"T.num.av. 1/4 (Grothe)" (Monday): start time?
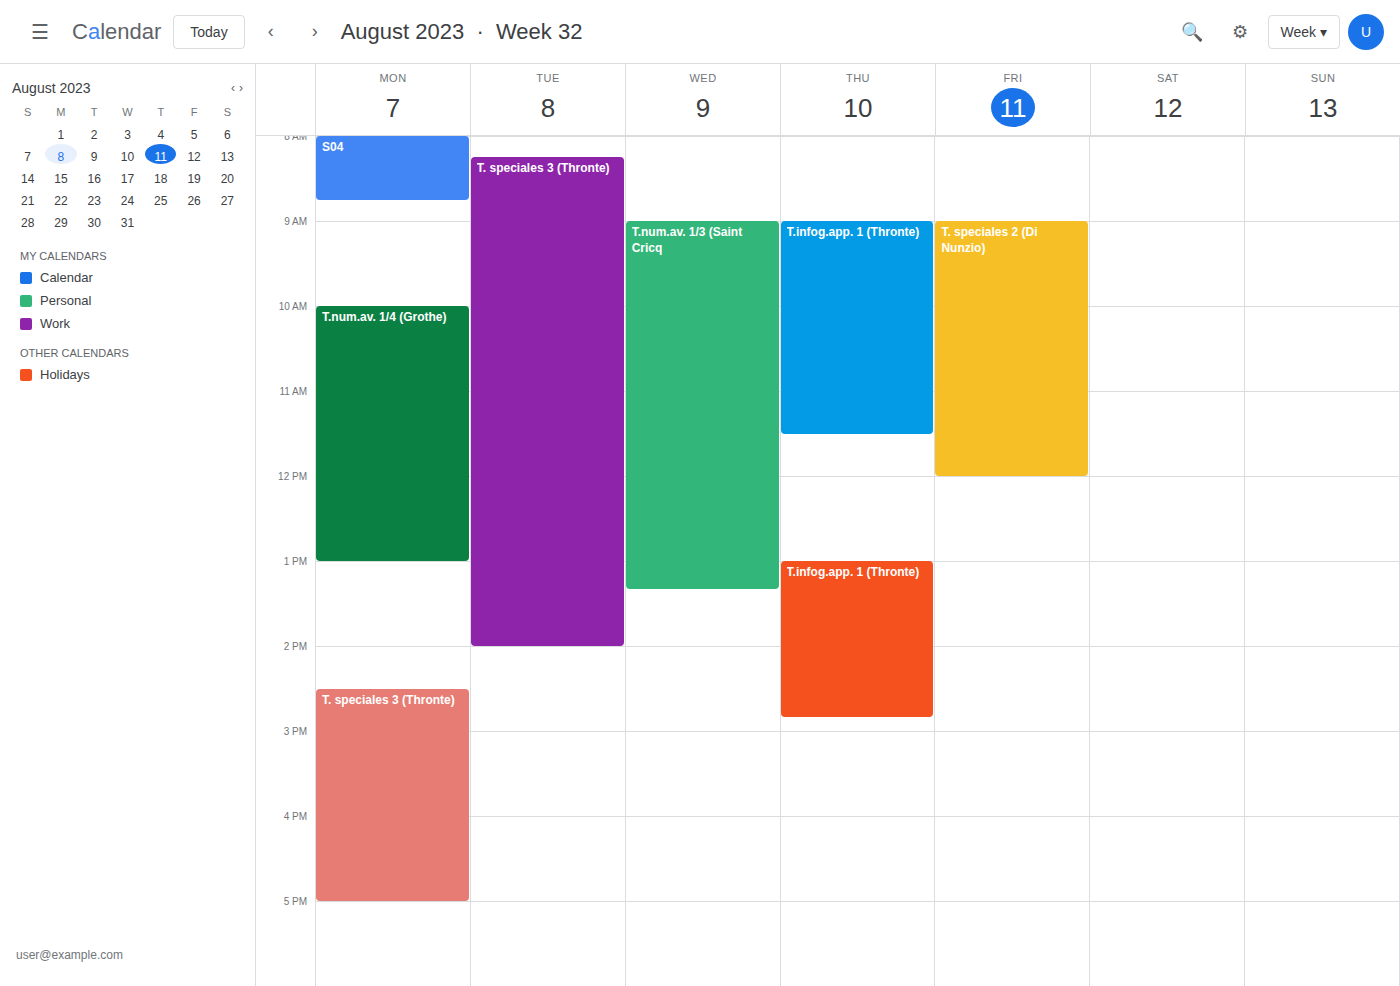
10:00 AM